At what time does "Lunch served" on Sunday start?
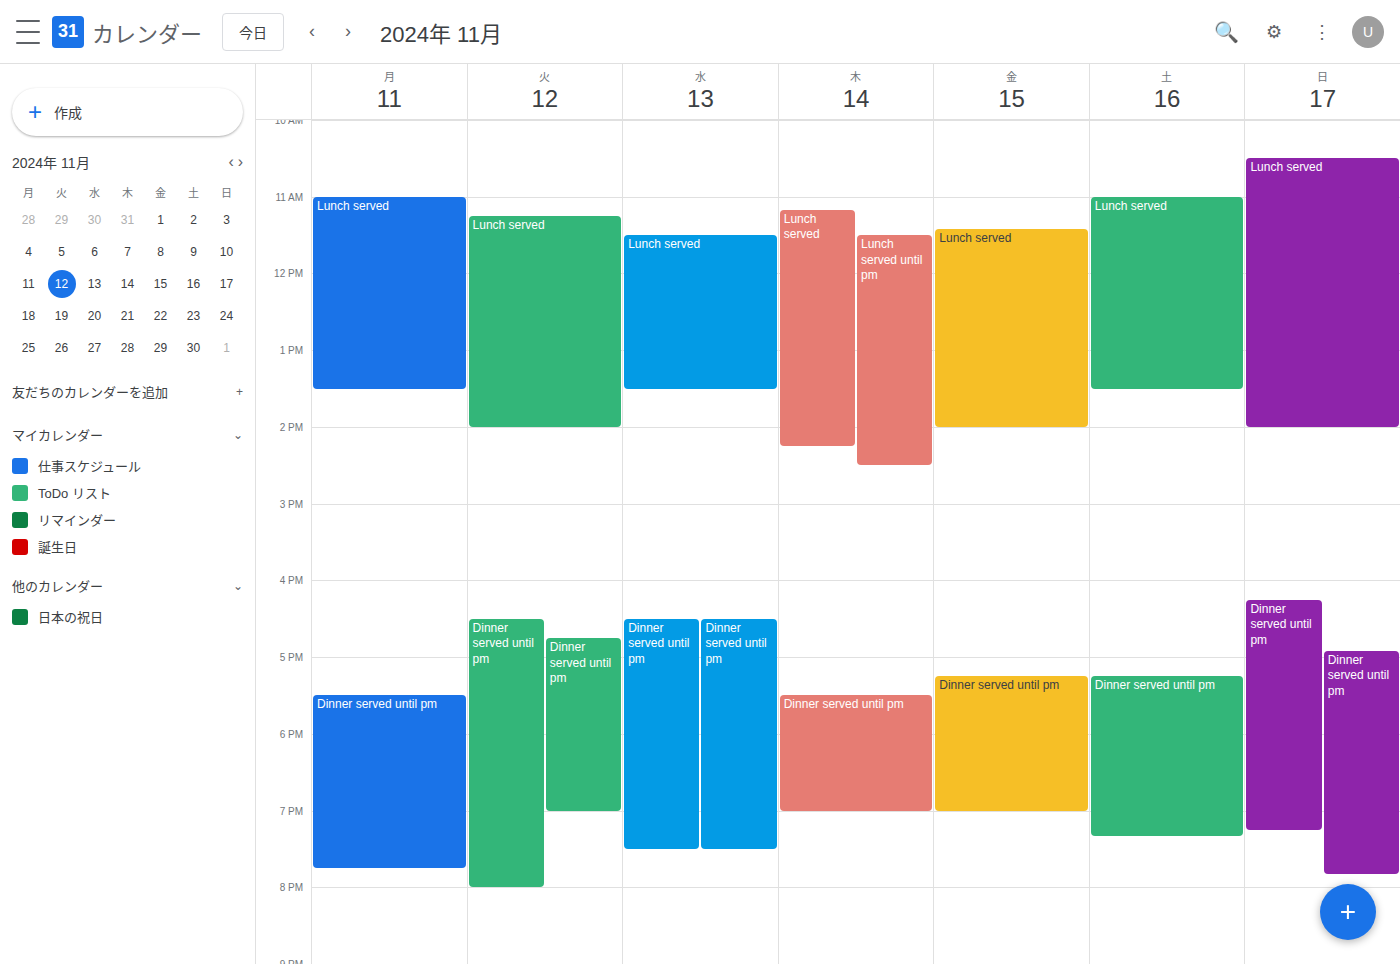
10:30 AM